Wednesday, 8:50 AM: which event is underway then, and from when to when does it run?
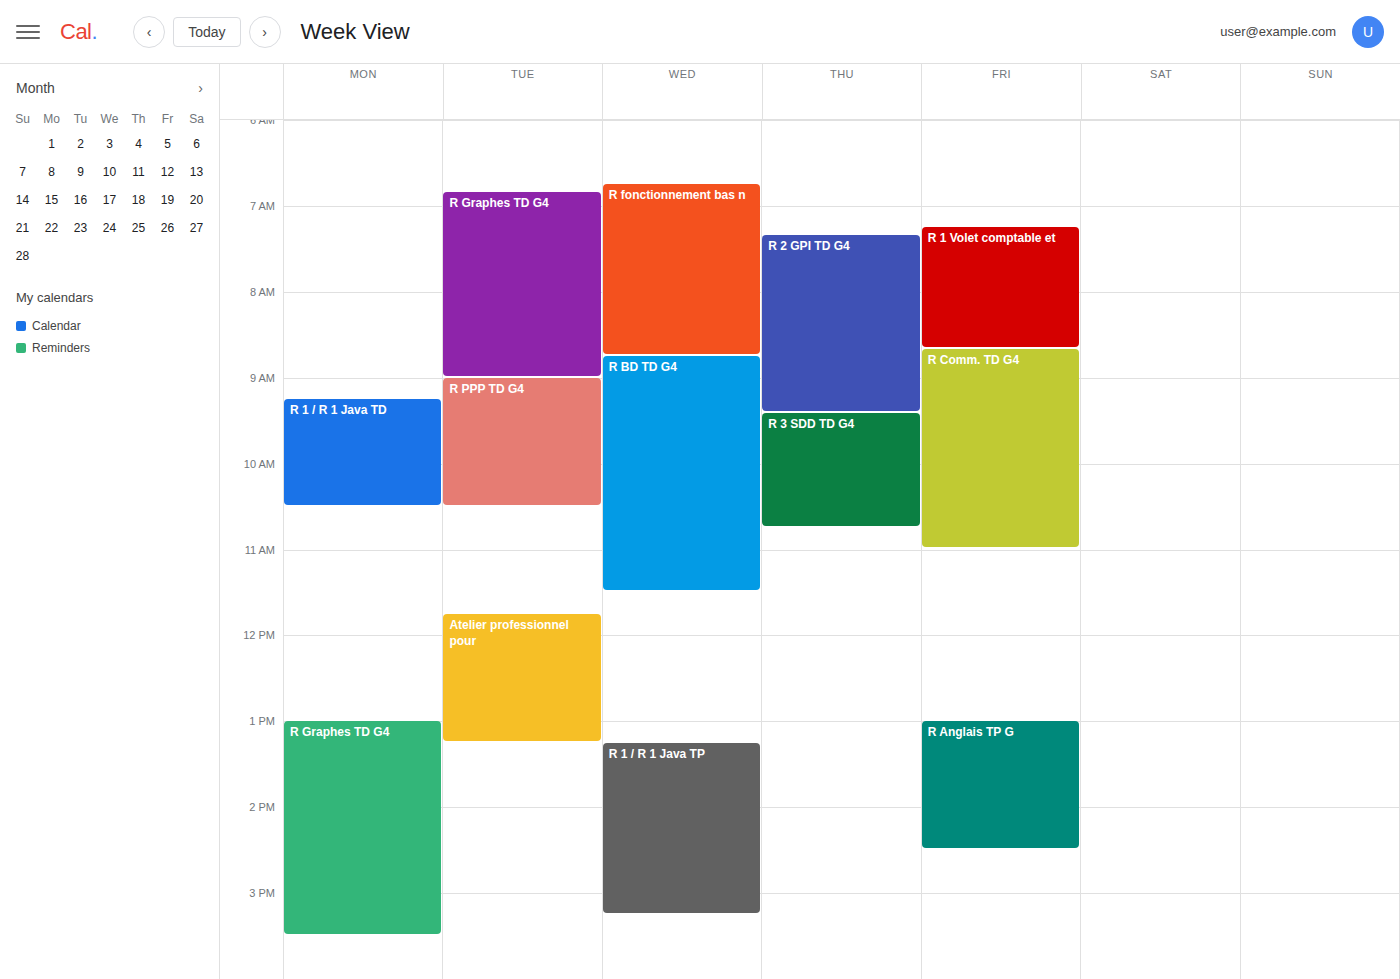
"R BD TD G4", 8:45 AM to 11:30 AM